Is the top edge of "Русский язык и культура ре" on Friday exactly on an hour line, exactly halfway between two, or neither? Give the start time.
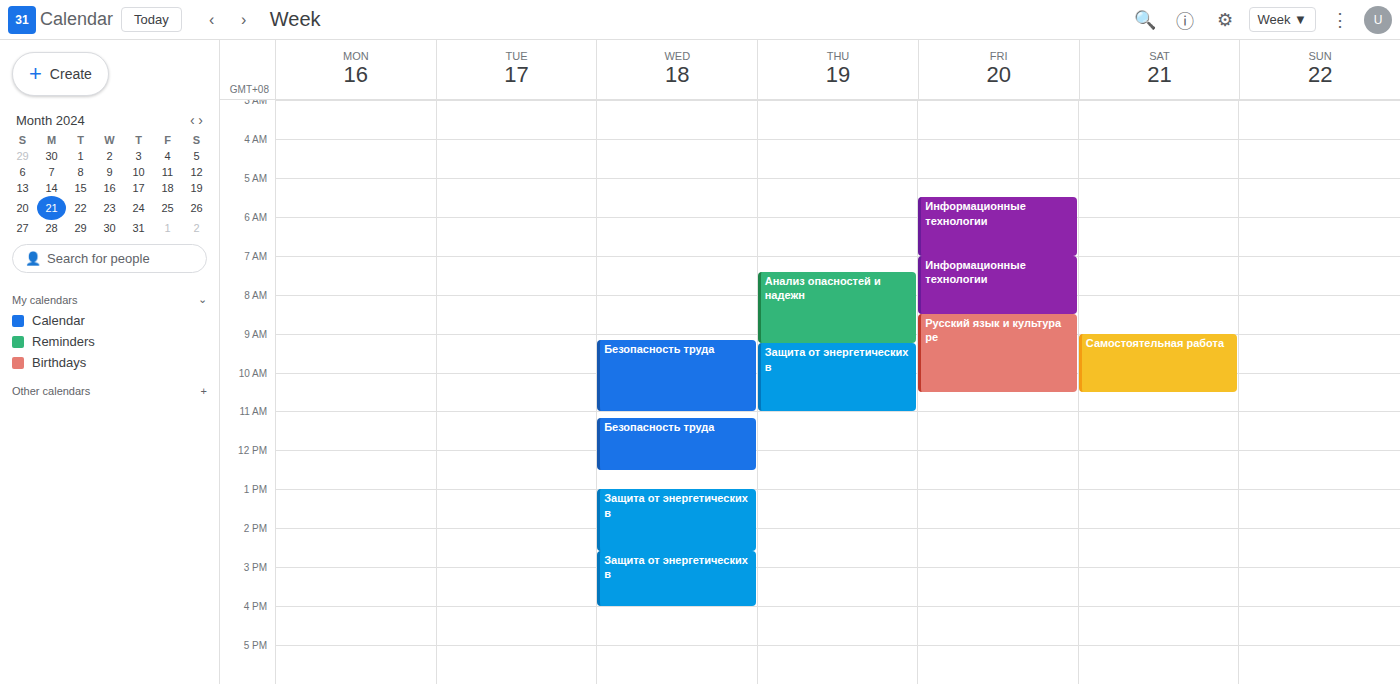
8:30 AM -- halfway between the 8 AM and 9 AM lines.